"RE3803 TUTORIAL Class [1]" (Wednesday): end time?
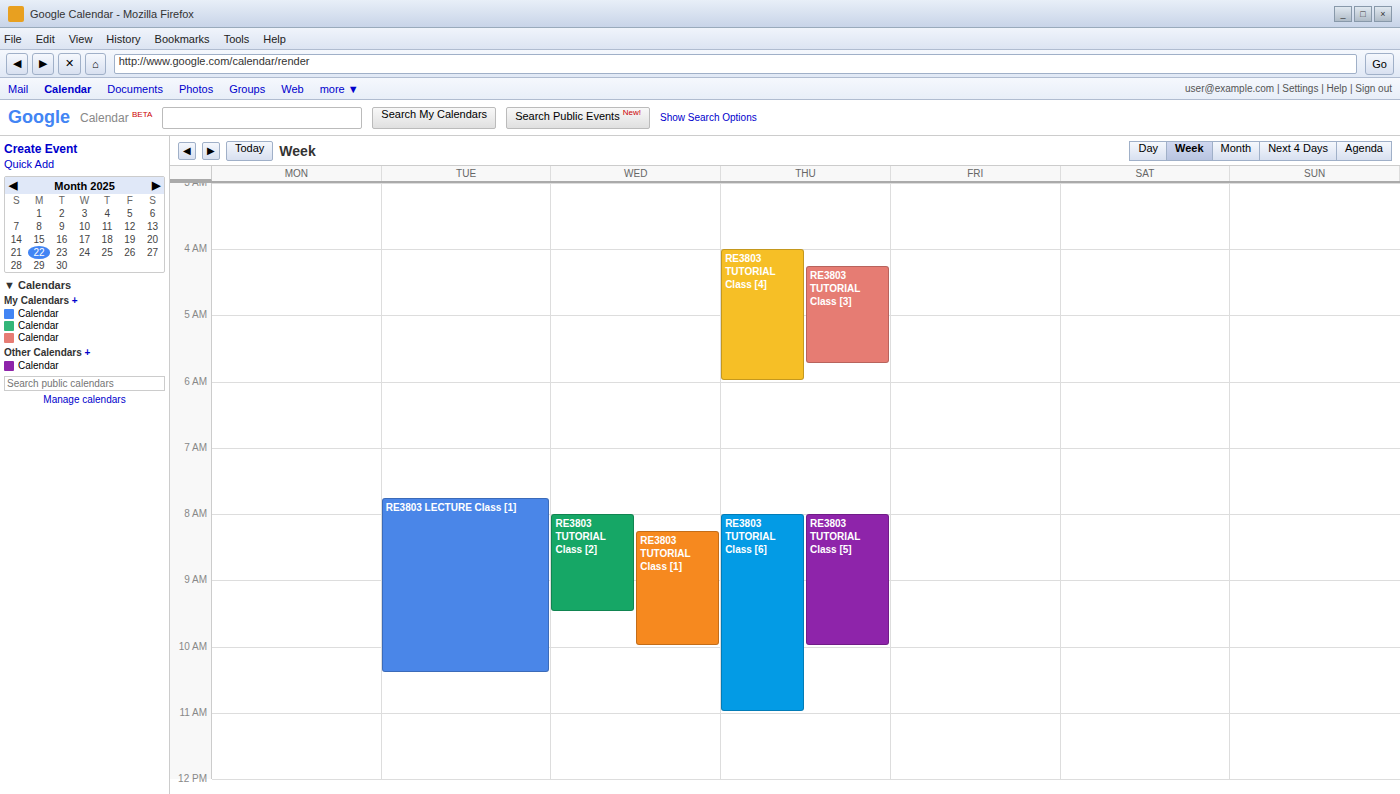
10:00